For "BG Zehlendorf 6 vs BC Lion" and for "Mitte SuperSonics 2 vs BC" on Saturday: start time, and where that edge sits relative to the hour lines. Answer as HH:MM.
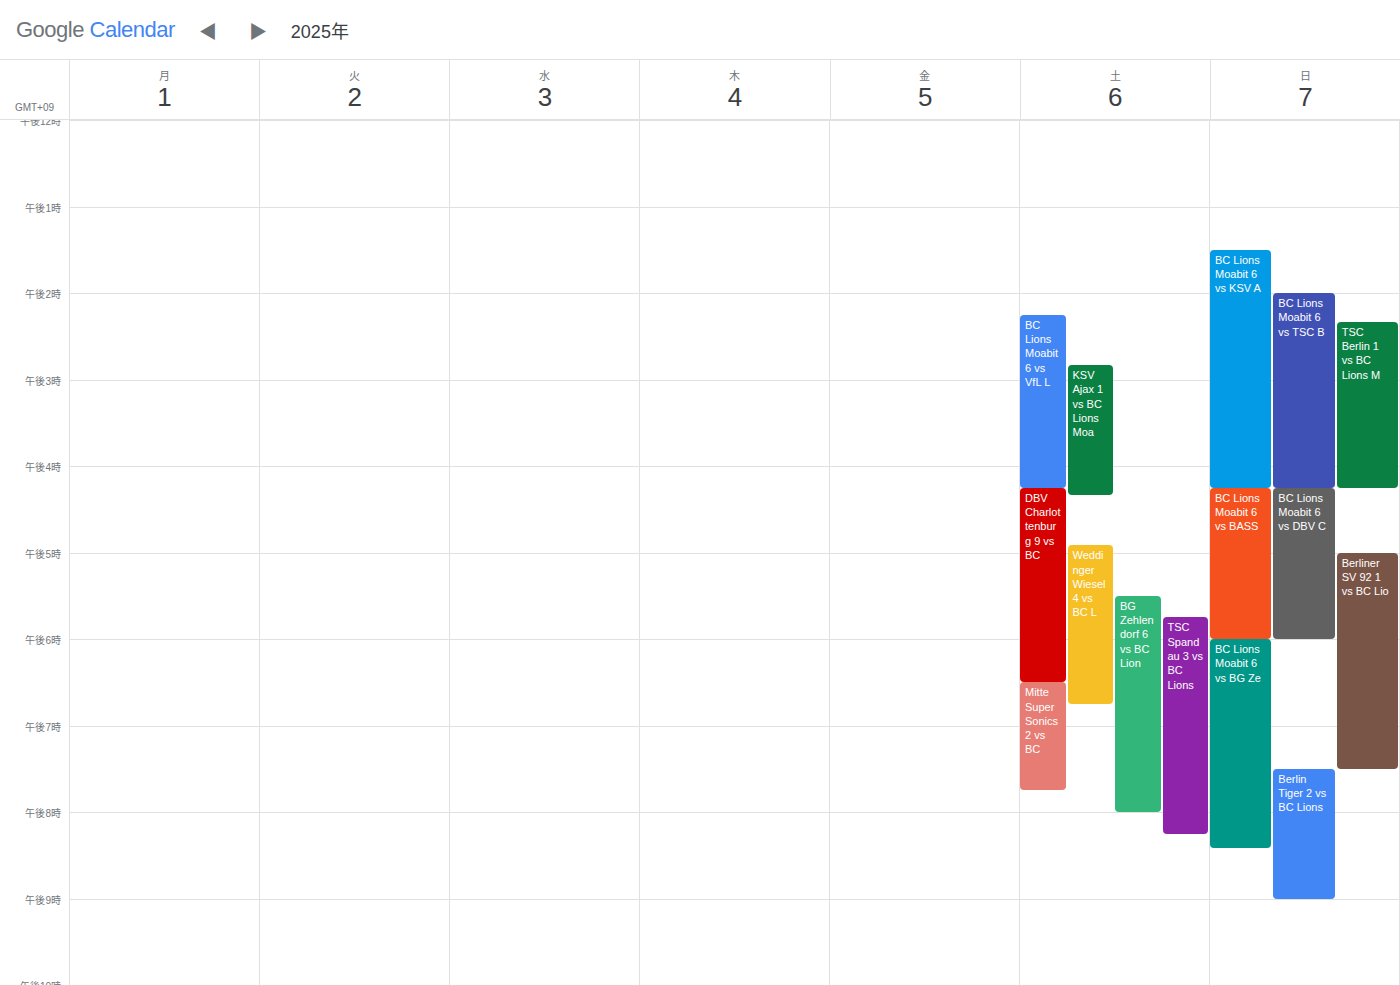
"BG Zehlendorf 6 vs BC Lion": 17:30, halfway between the 17:00 and 18:00 lines. "Mitte SuperSonics 2 vs BC": 18:30, halfway between the 18:00 and 19:00 lines.